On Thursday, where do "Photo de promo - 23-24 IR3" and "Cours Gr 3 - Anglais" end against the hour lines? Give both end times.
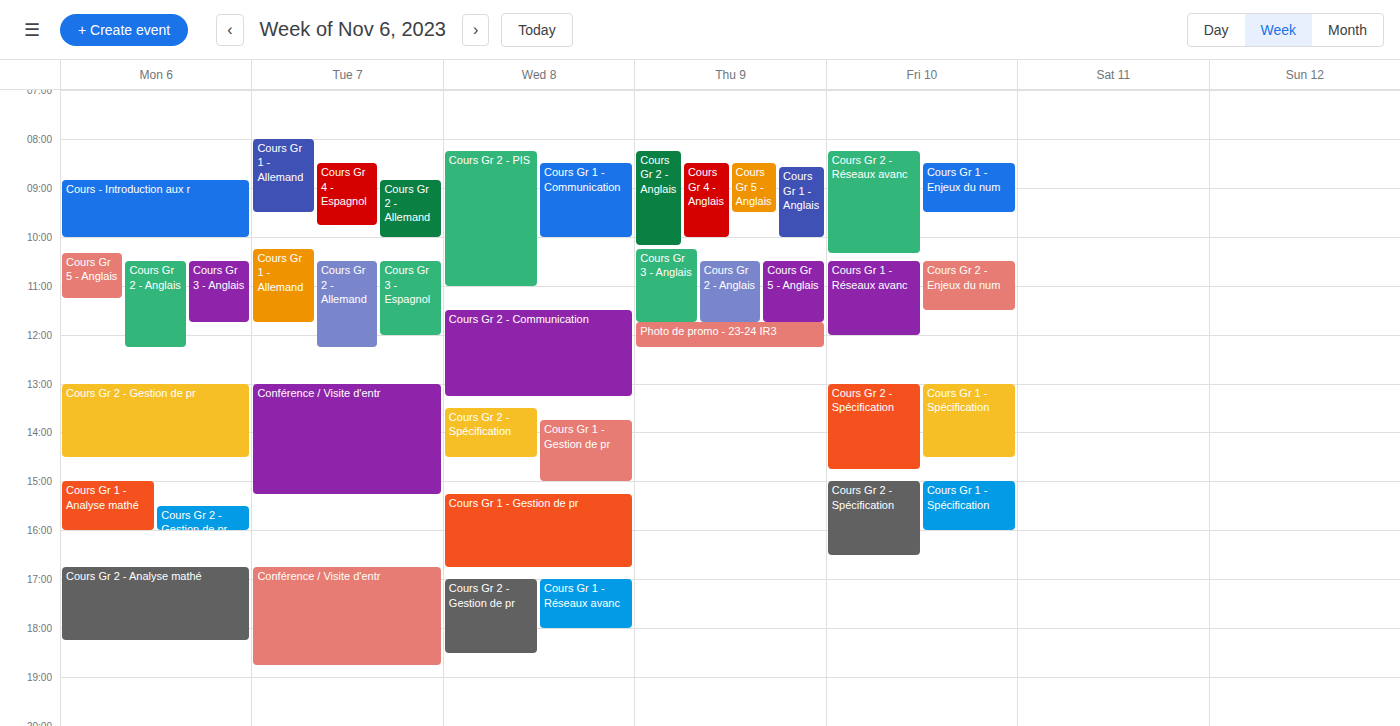
"Photo de promo - 23-24 IR3": 12:15, neither: a quarter of the way from the 12:00 line to the 13:00 line. "Cours Gr 3 - Anglais": 11:45, neither: three quarters of the way from the 11:00 line to the 12:00 line.